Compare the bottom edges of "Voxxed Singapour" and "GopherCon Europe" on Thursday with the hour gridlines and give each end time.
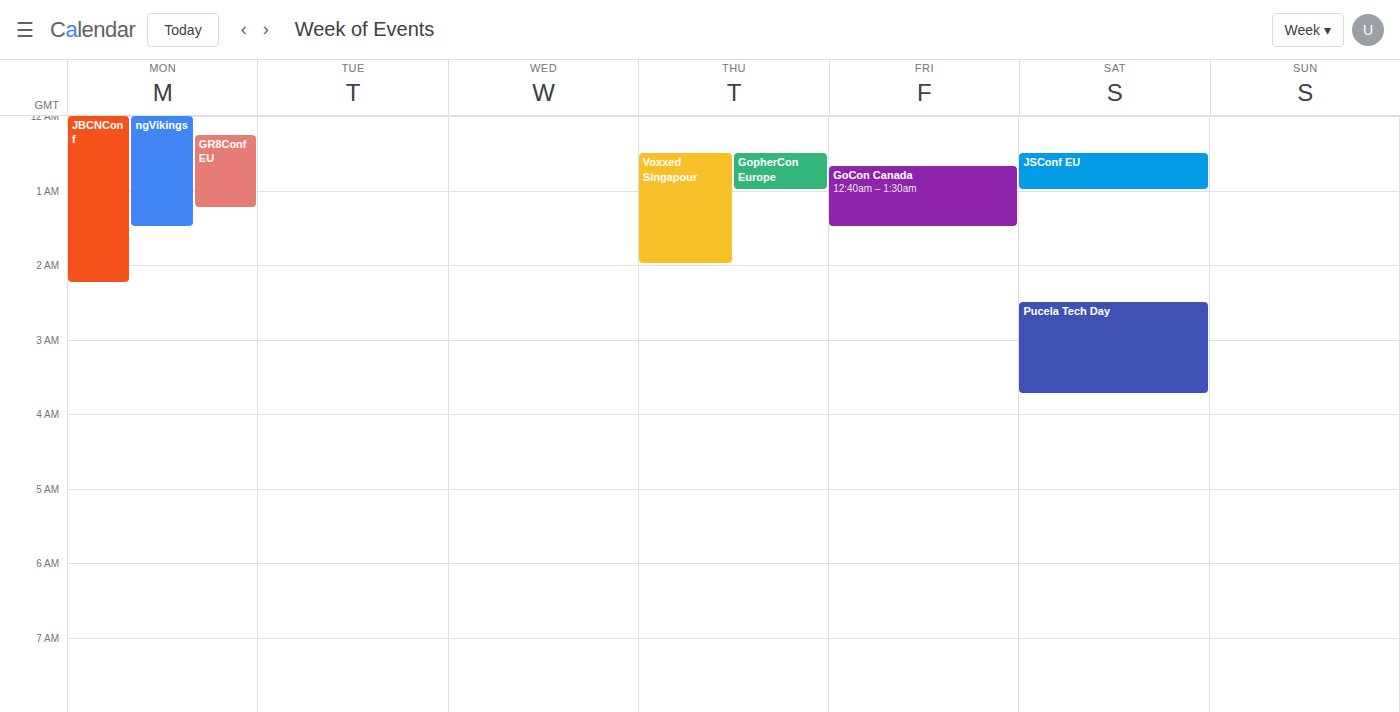
"Voxxed Singapour": 02:00, exactly on the 02:00 line. "GopherCon Europe": 01:00, exactly on the 01:00 line.